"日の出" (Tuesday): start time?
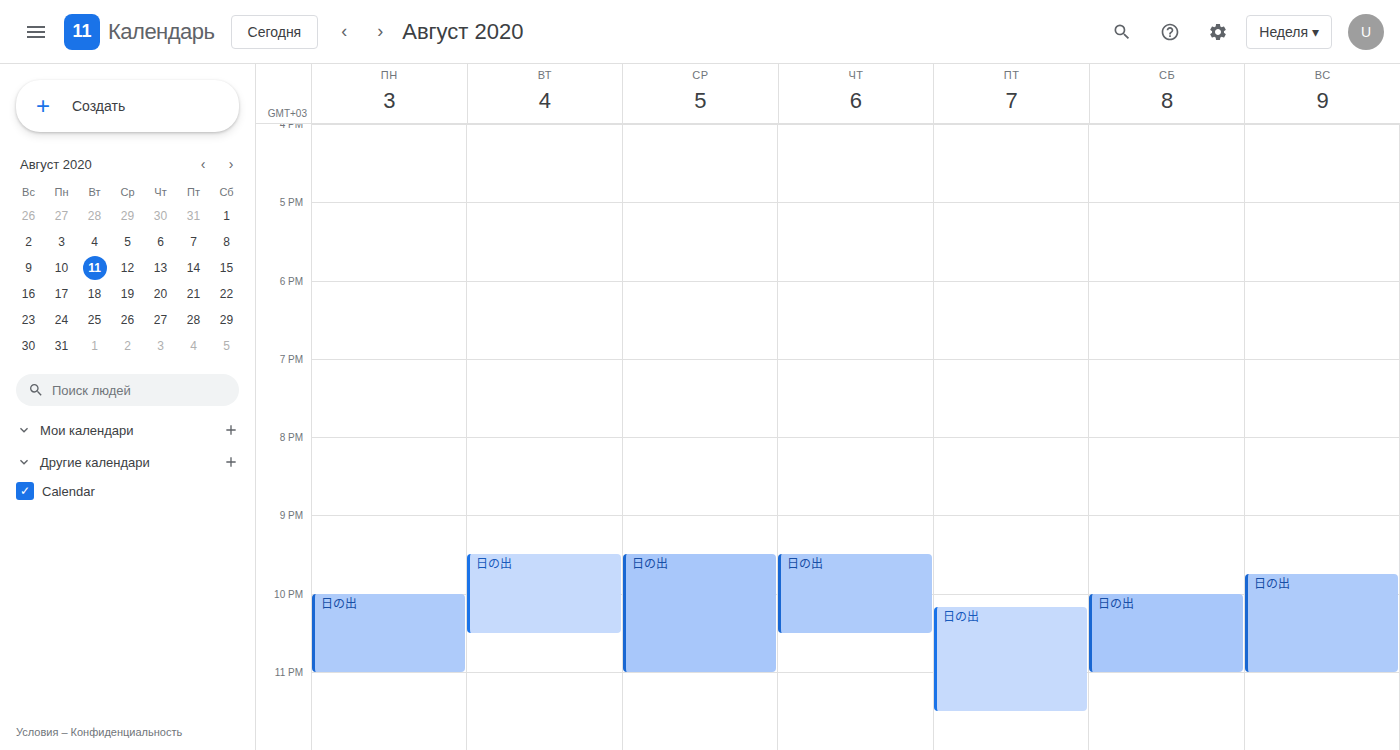
21:30